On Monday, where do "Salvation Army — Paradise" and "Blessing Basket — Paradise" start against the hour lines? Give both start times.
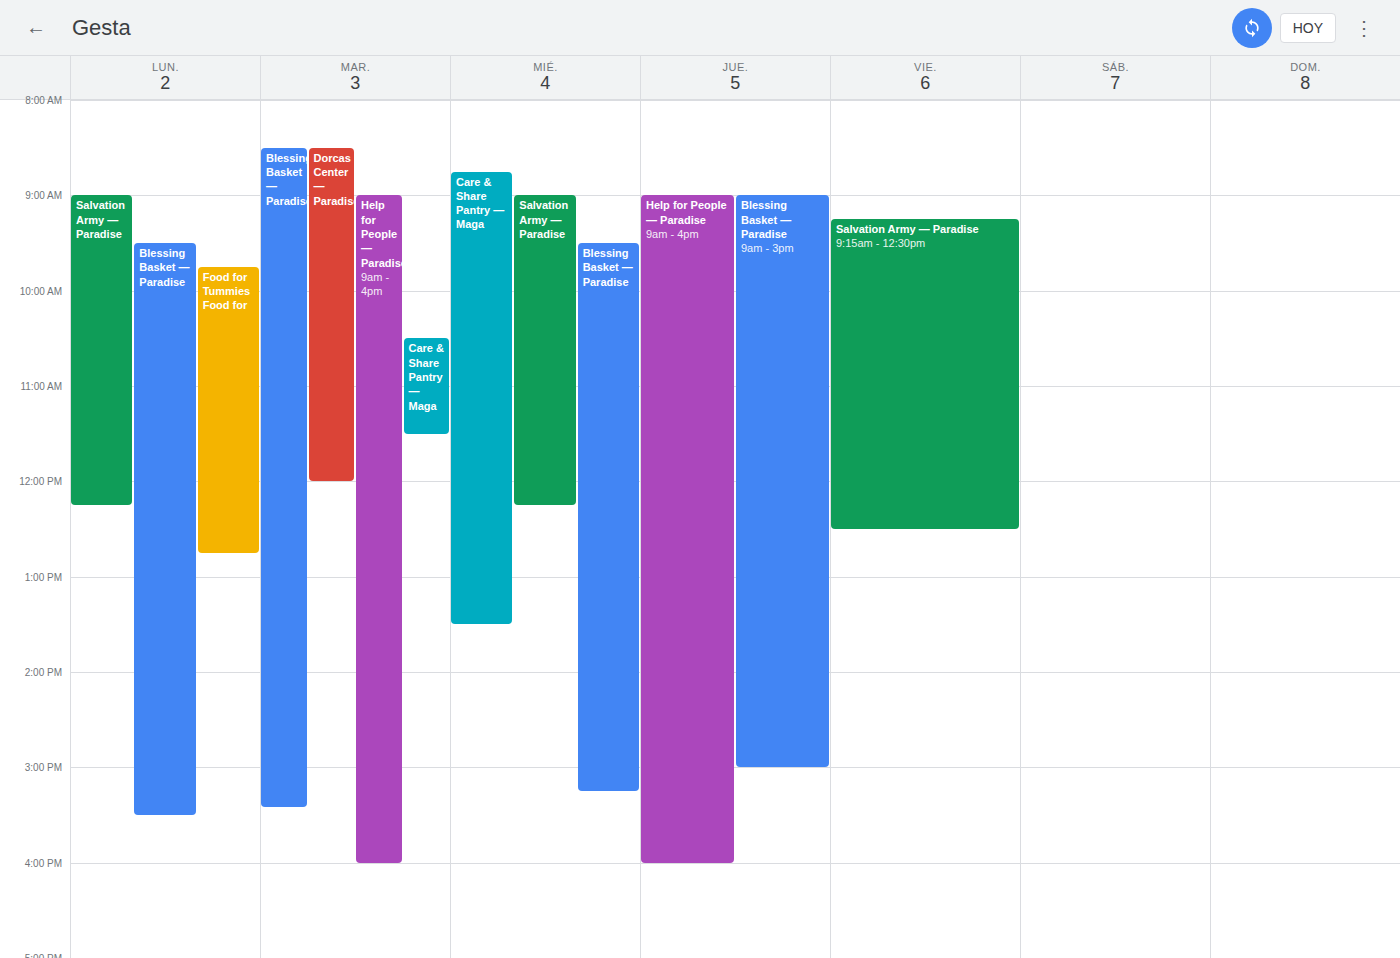
"Salvation Army — Paradise": 9:00 AM, exactly on the 9 AM line. "Blessing Basket — Paradise": 9:30 AM, halfway between the 9 AM and 10 AM lines.